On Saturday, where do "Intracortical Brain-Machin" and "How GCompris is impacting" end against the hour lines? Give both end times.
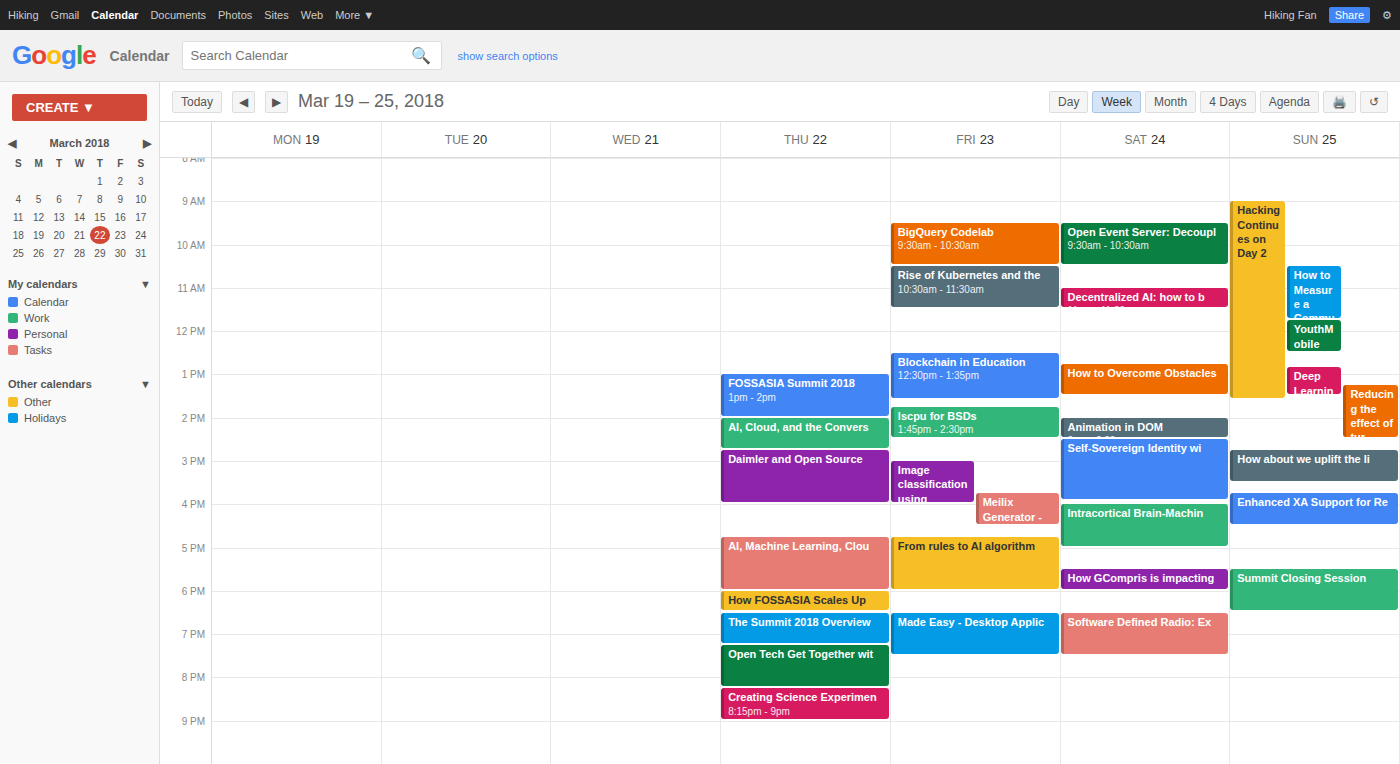
"Intracortical Brain-Machin": 17:00, exactly on the 17:00 line. "How GCompris is impacting": 18:00, exactly on the 18:00 line.